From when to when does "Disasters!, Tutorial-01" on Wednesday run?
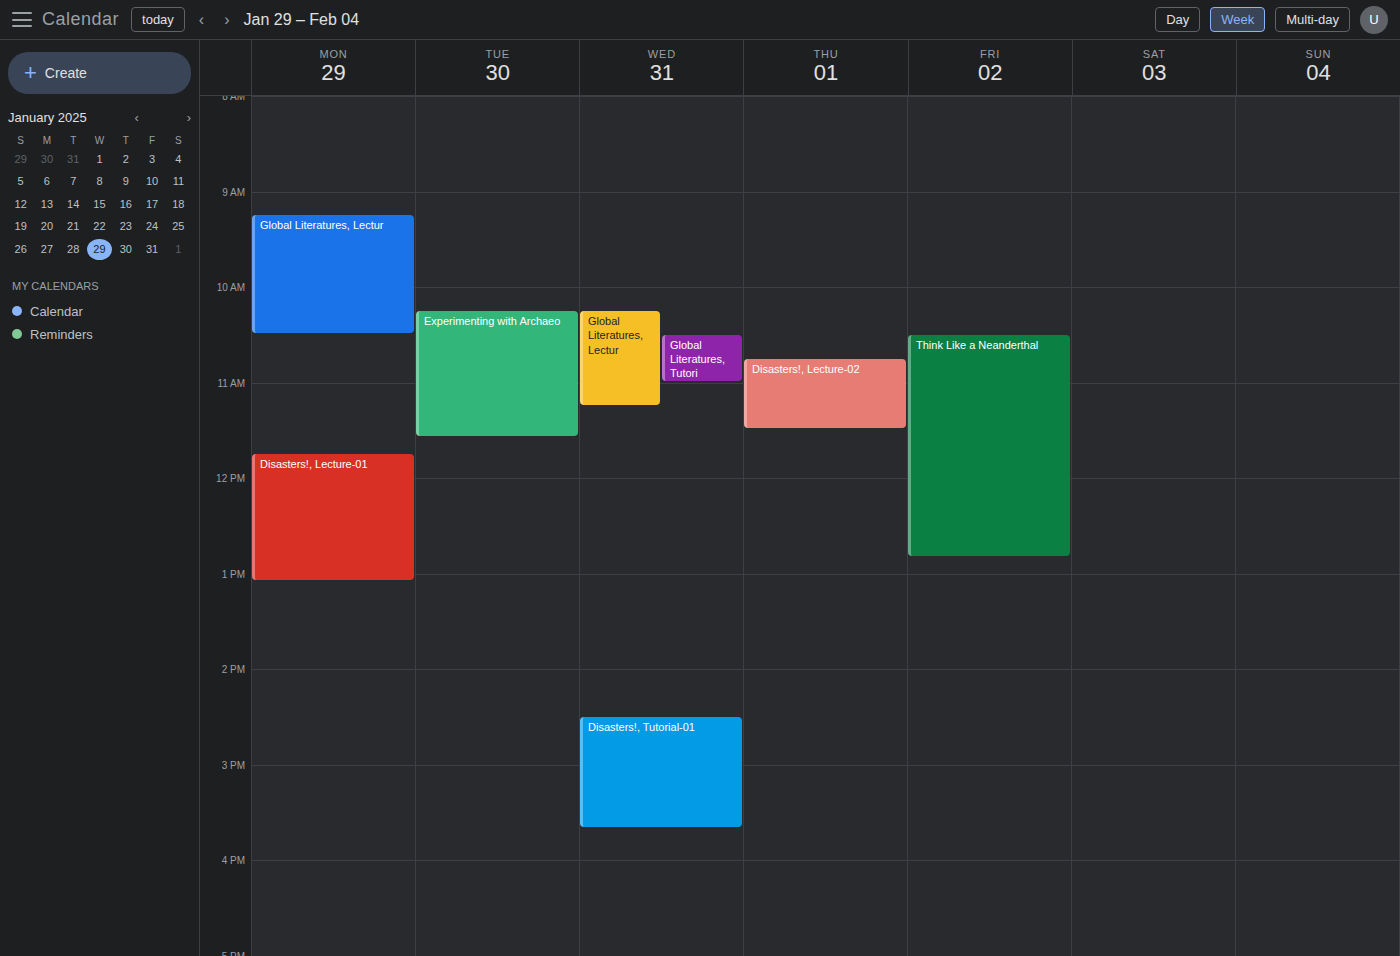
14:30 to 15:40